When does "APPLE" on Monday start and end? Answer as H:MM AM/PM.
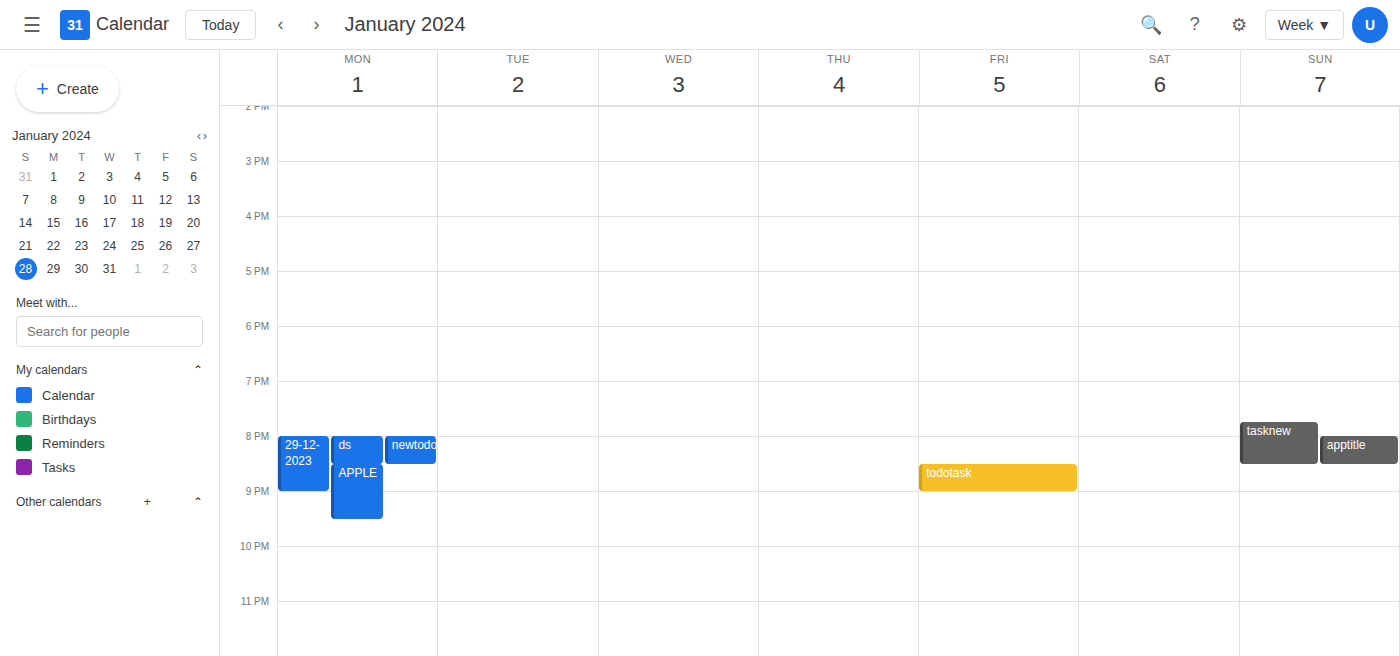
8:30 PM to 9:30 PM